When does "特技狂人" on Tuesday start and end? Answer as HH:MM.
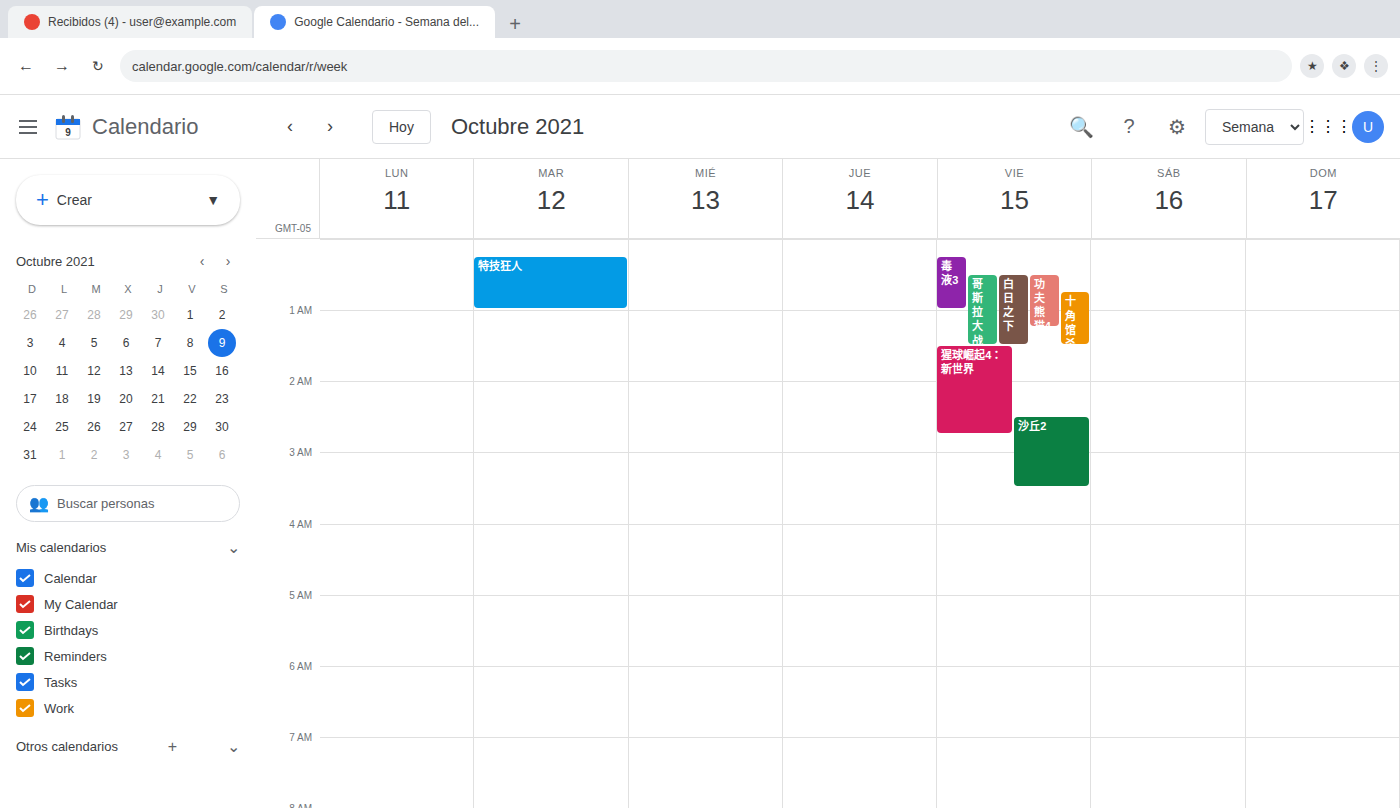
00:15 to 01:00